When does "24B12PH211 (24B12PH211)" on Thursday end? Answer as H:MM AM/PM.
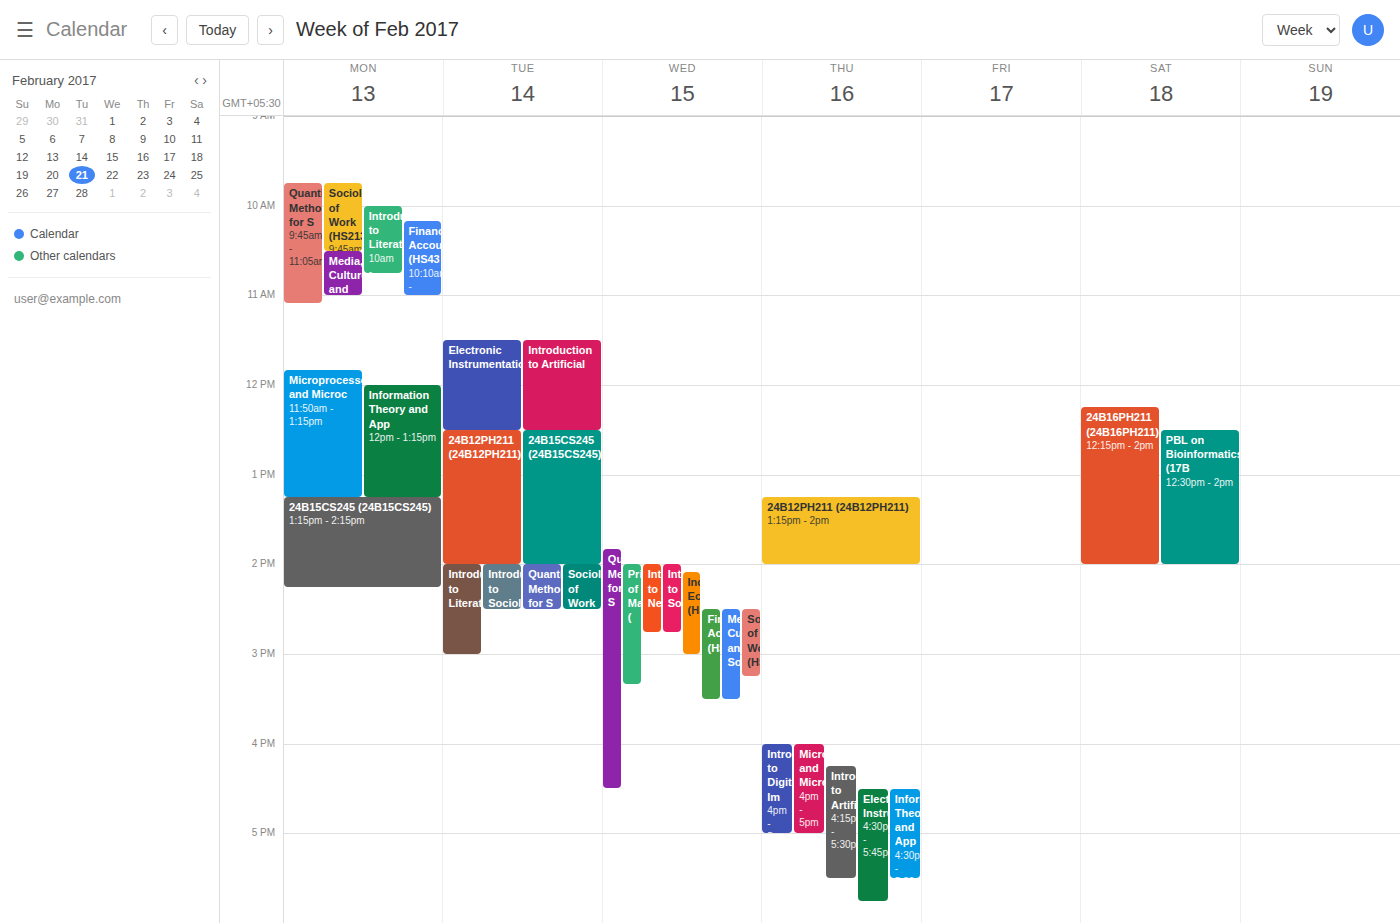
2:00 PM